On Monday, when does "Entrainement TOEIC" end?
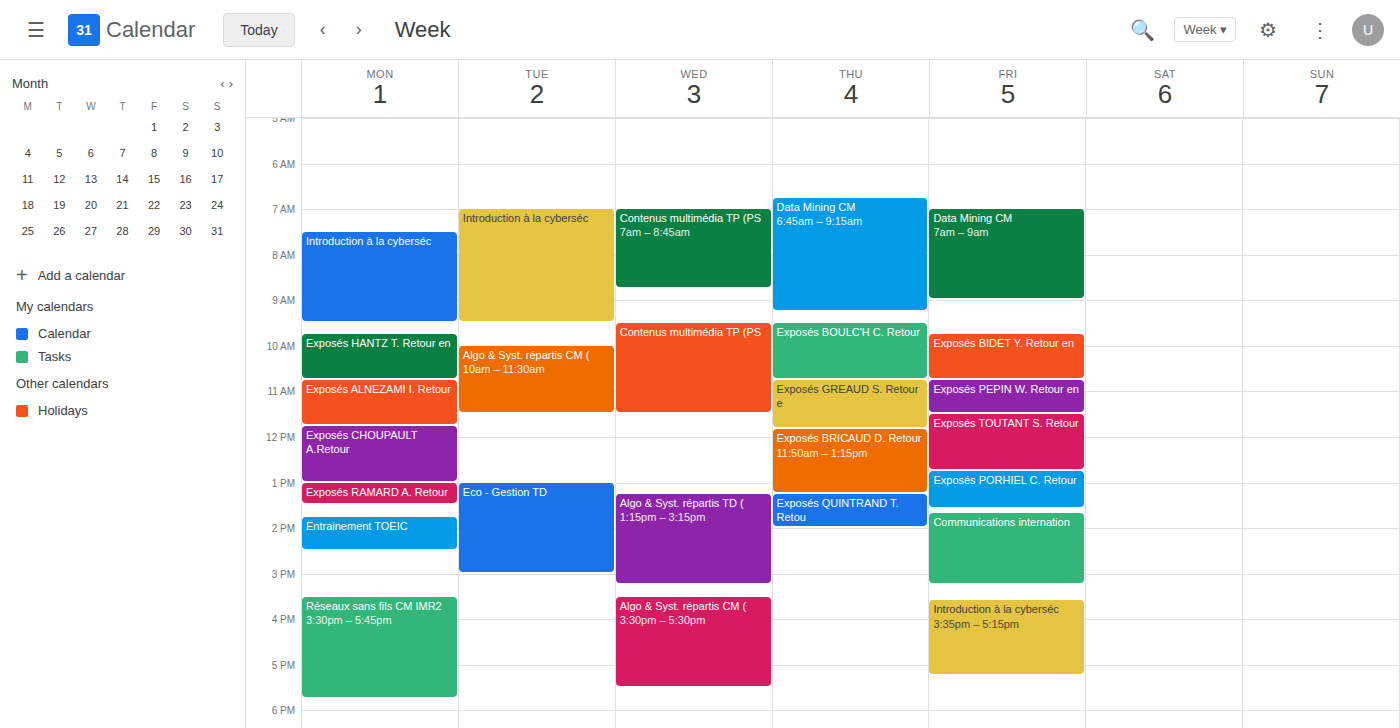
2:30 PM